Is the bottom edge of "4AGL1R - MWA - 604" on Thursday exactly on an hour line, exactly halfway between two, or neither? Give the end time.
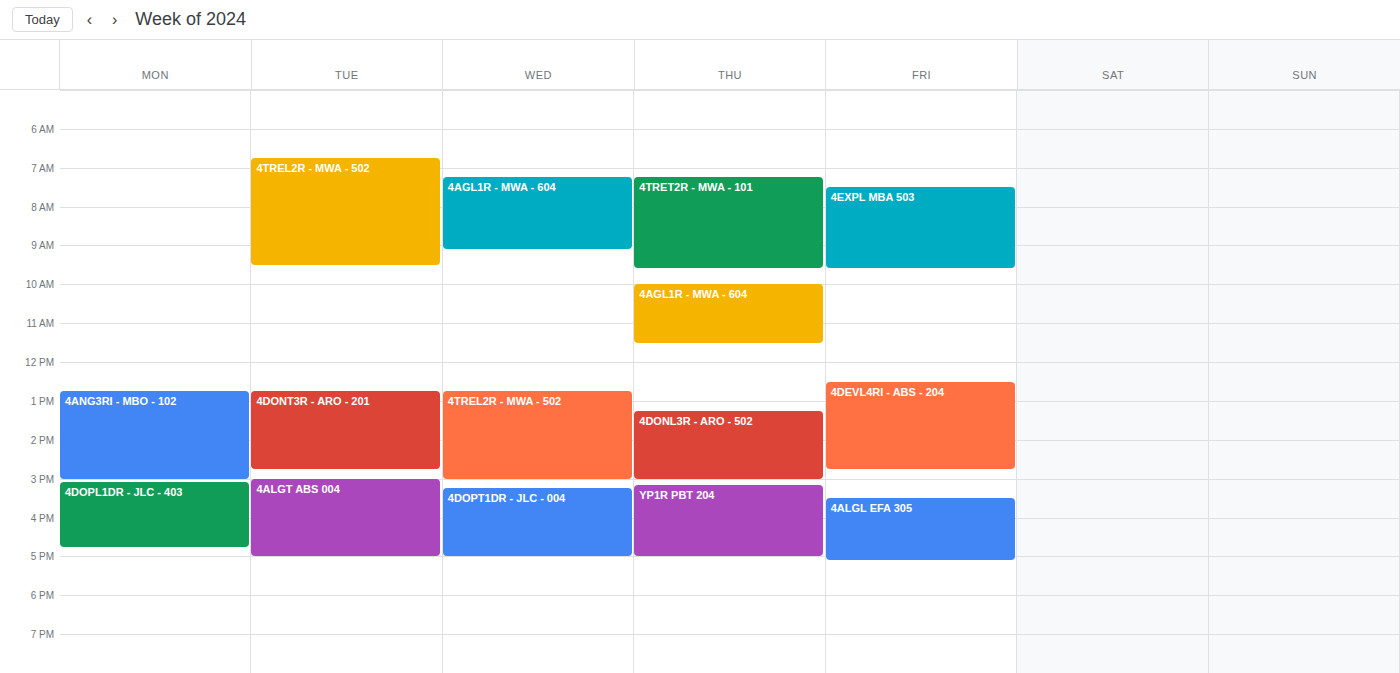
11:30 -- halfway between the 11:00 and 12:00 lines.